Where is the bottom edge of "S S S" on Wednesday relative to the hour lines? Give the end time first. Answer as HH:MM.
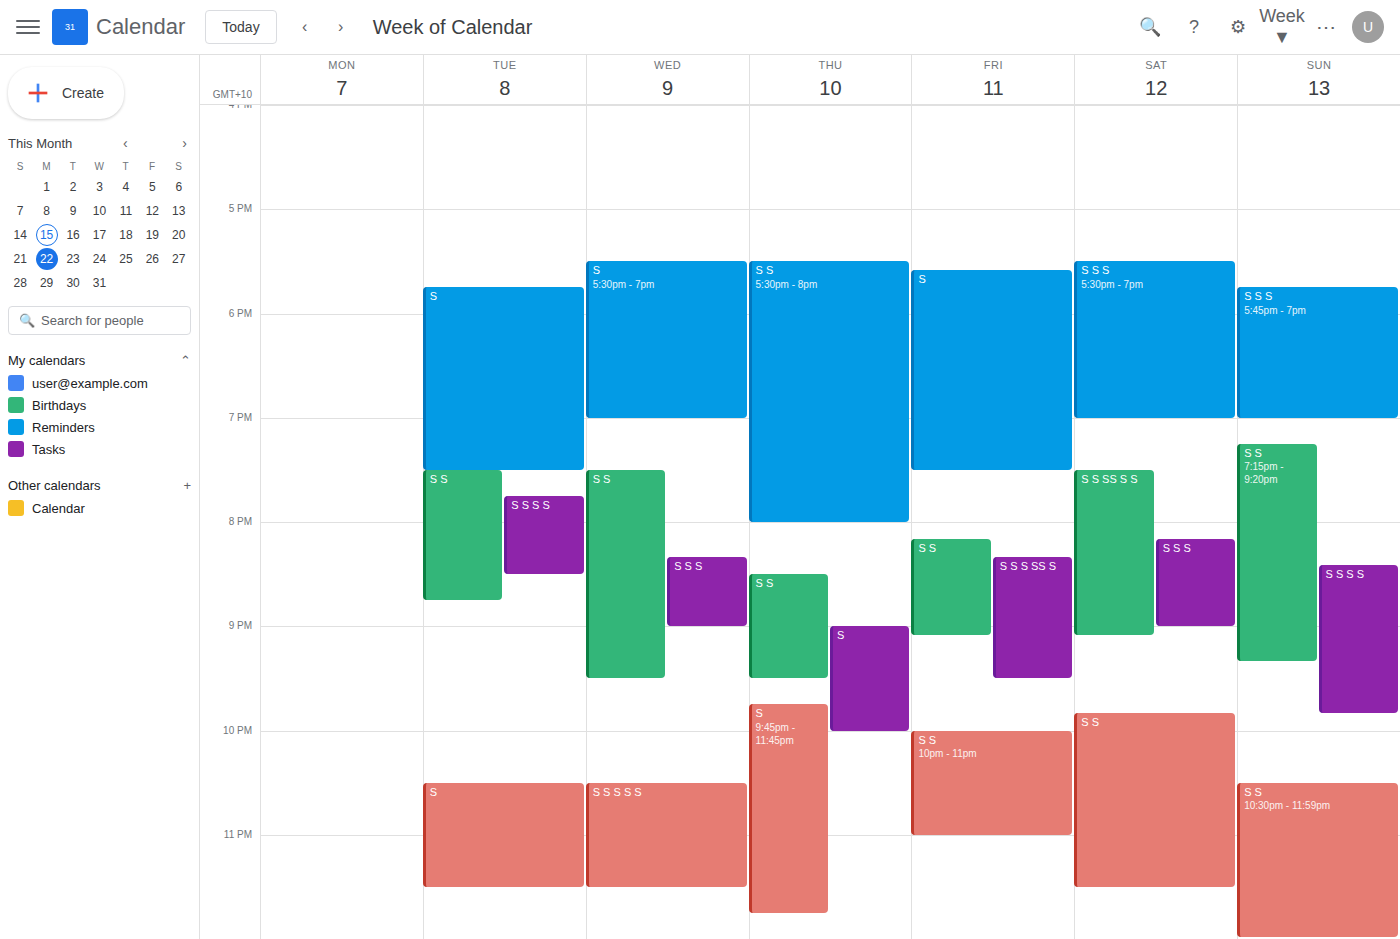
21:00 -- exactly on the 21:00 line.